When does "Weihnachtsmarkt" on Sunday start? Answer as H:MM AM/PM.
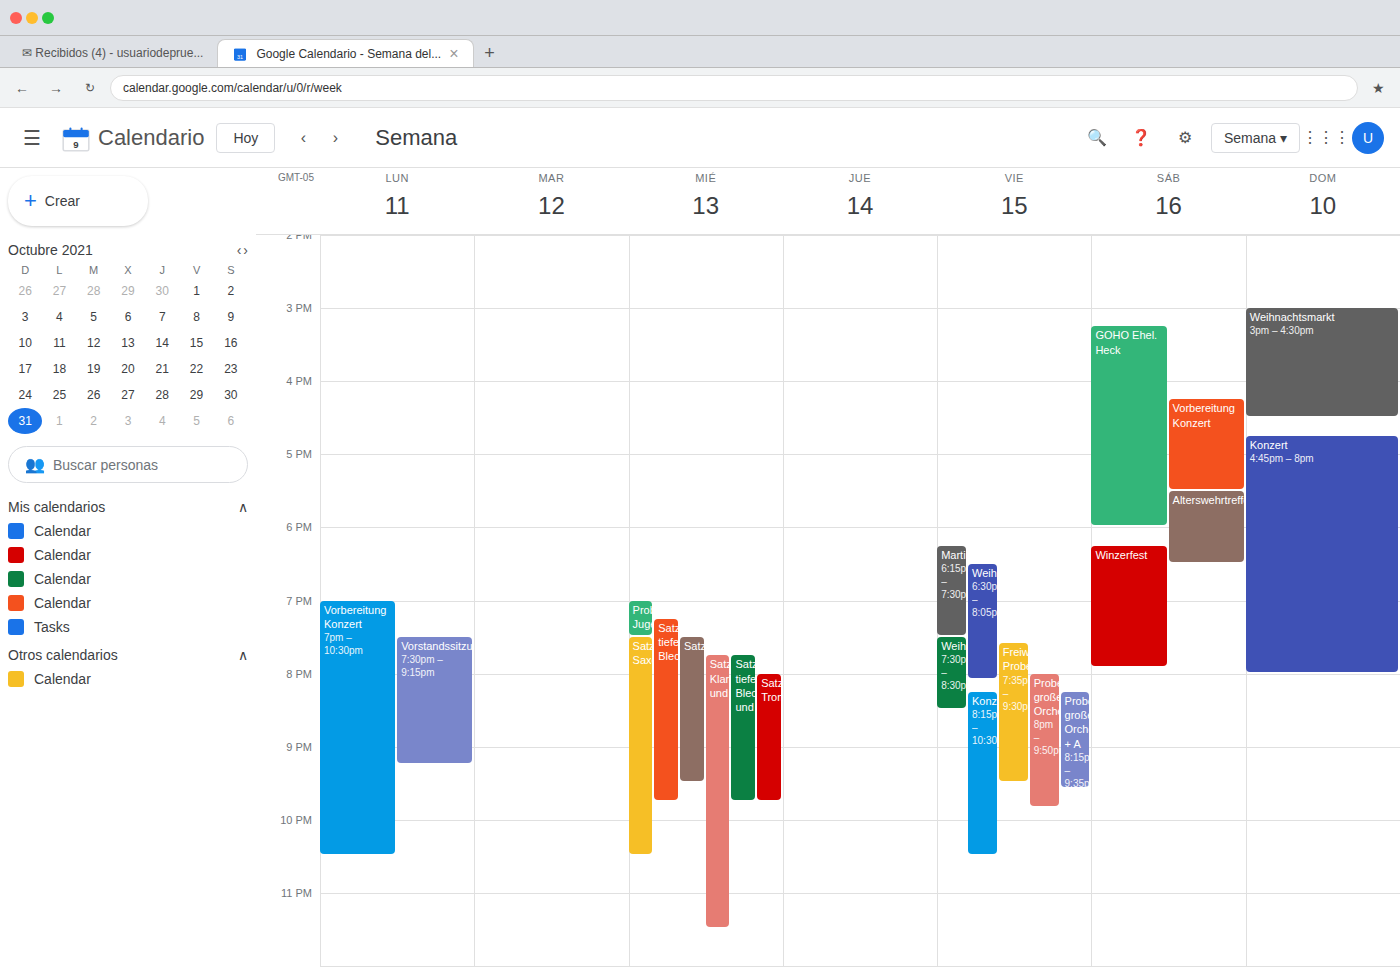
3:00 PM